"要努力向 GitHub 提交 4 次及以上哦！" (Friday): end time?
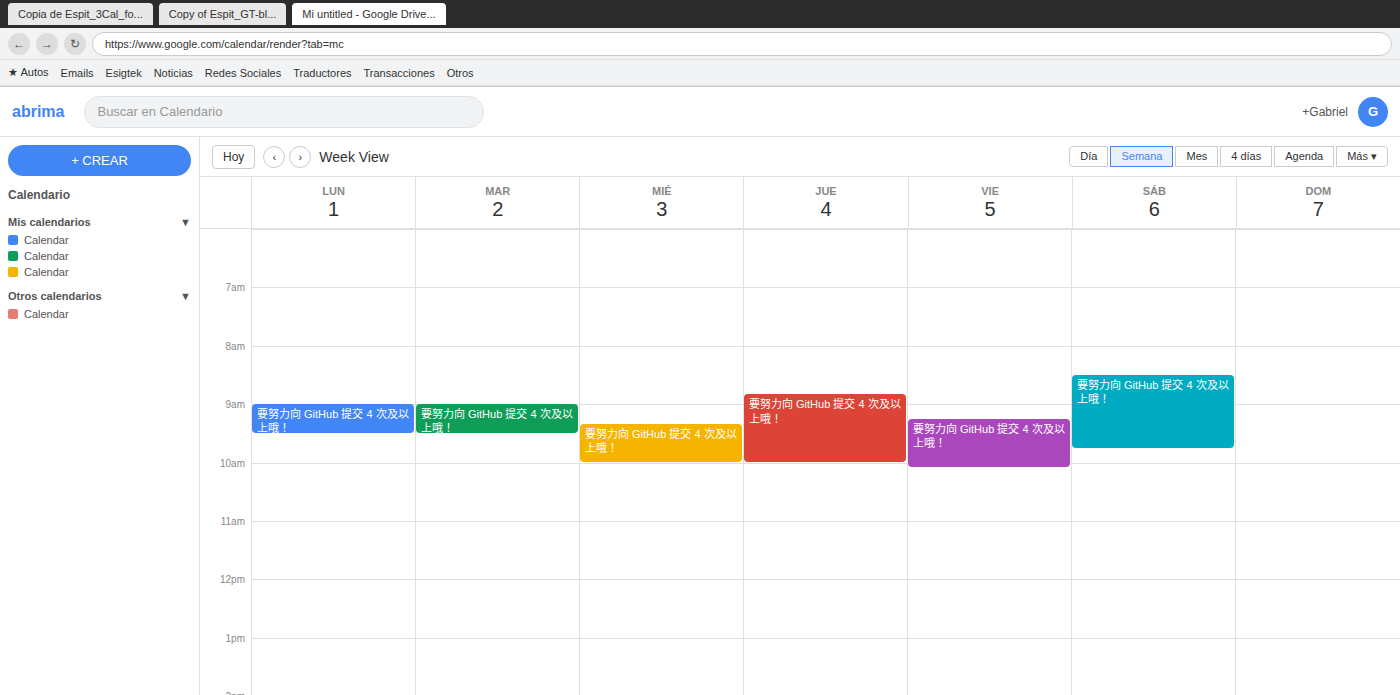
10:05 AM